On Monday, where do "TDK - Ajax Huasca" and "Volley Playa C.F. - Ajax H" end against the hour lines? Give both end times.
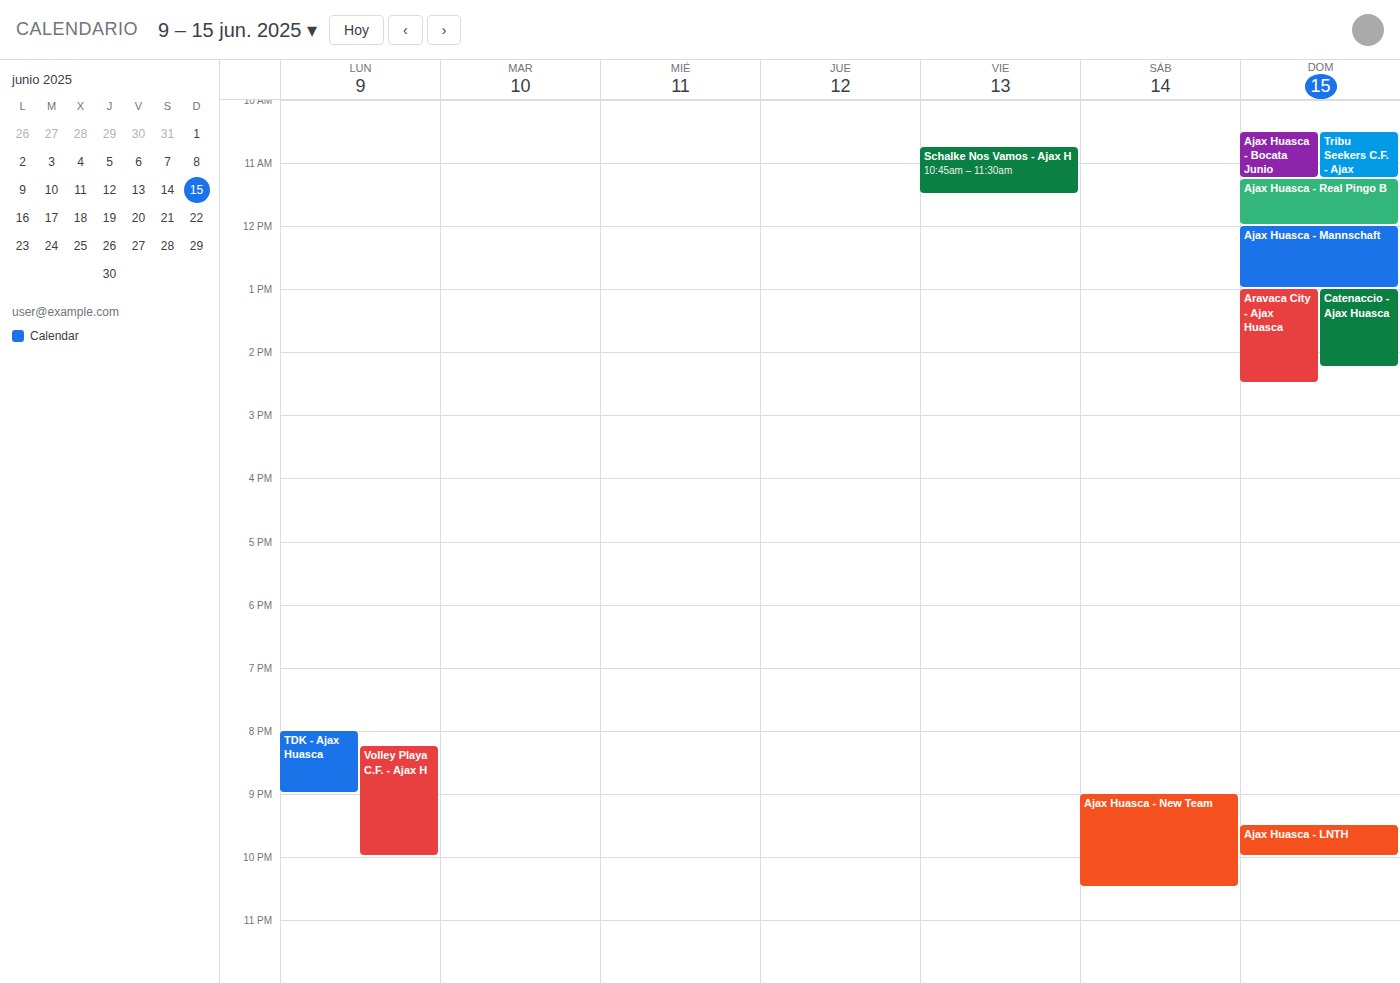
"TDK - Ajax Huasca": 9:00 PM, exactly on the 9 PM line. "Volley Playa C.F. - Ajax H": 10:00 PM, exactly on the 10 PM line.